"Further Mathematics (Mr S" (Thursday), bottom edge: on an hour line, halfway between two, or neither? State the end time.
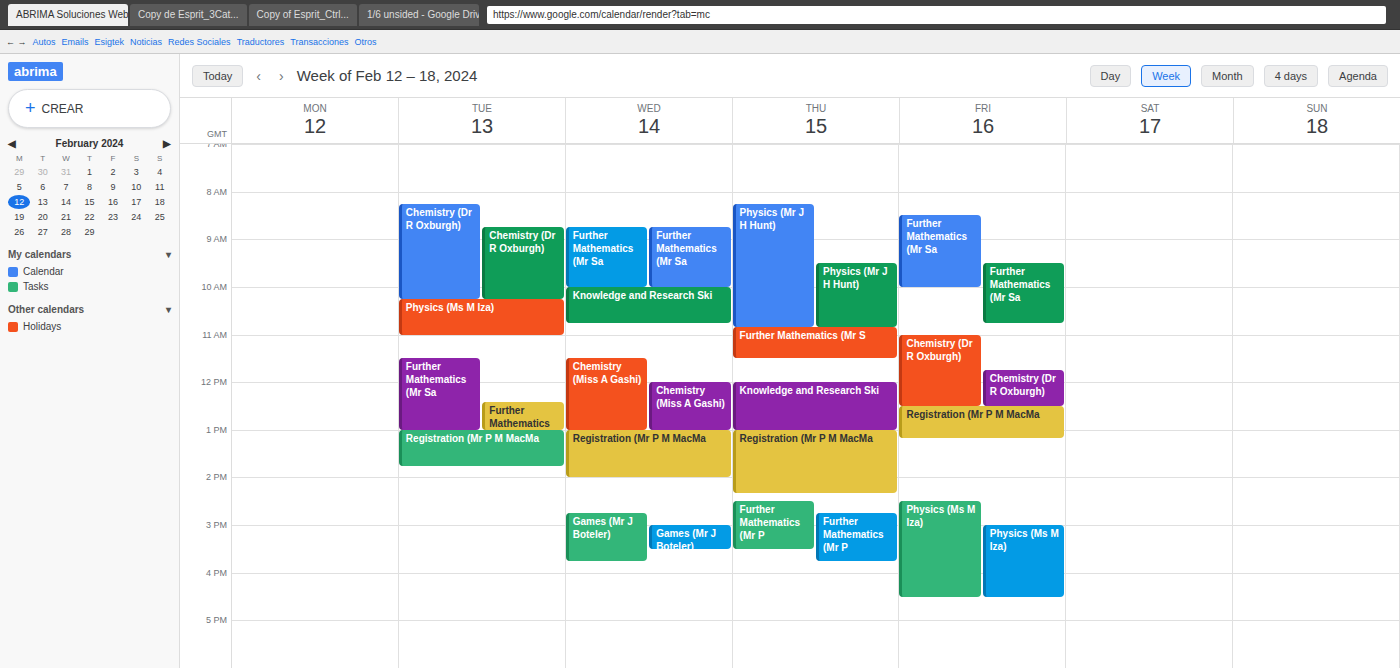
11:30 AM -- halfway between the 11 AM and 12 PM lines.